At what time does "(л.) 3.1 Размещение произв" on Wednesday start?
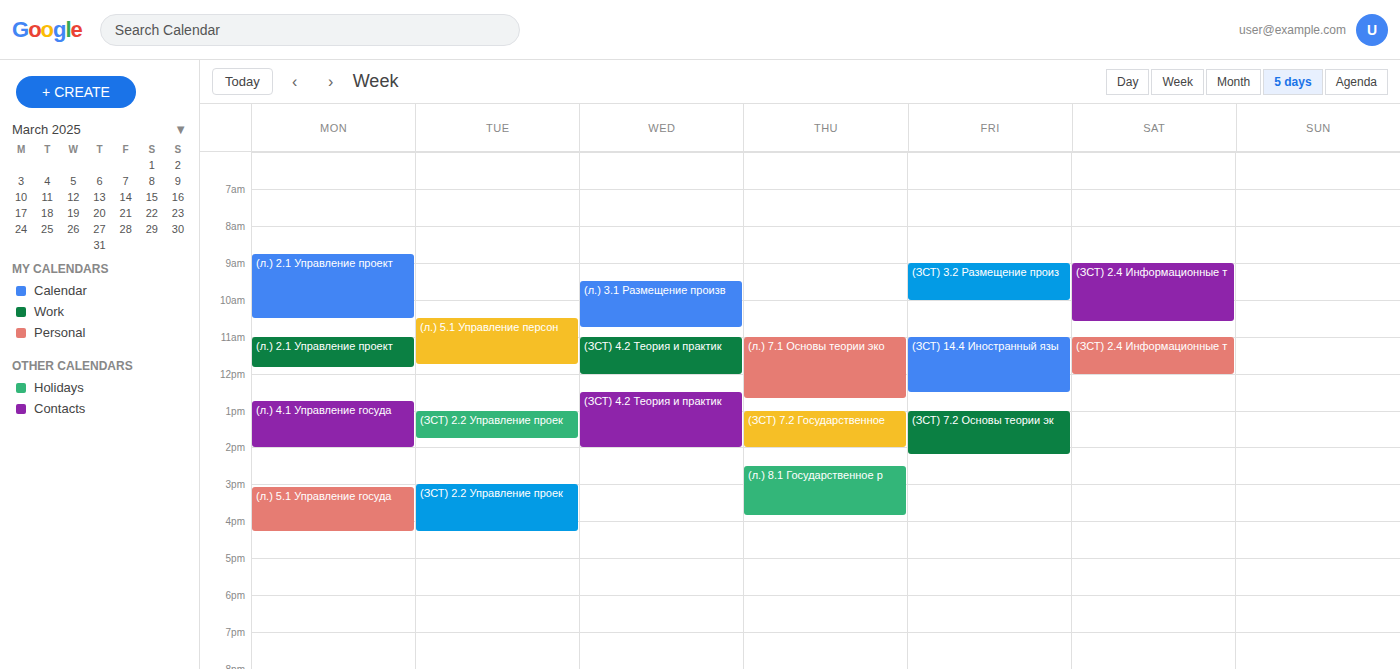
09:30